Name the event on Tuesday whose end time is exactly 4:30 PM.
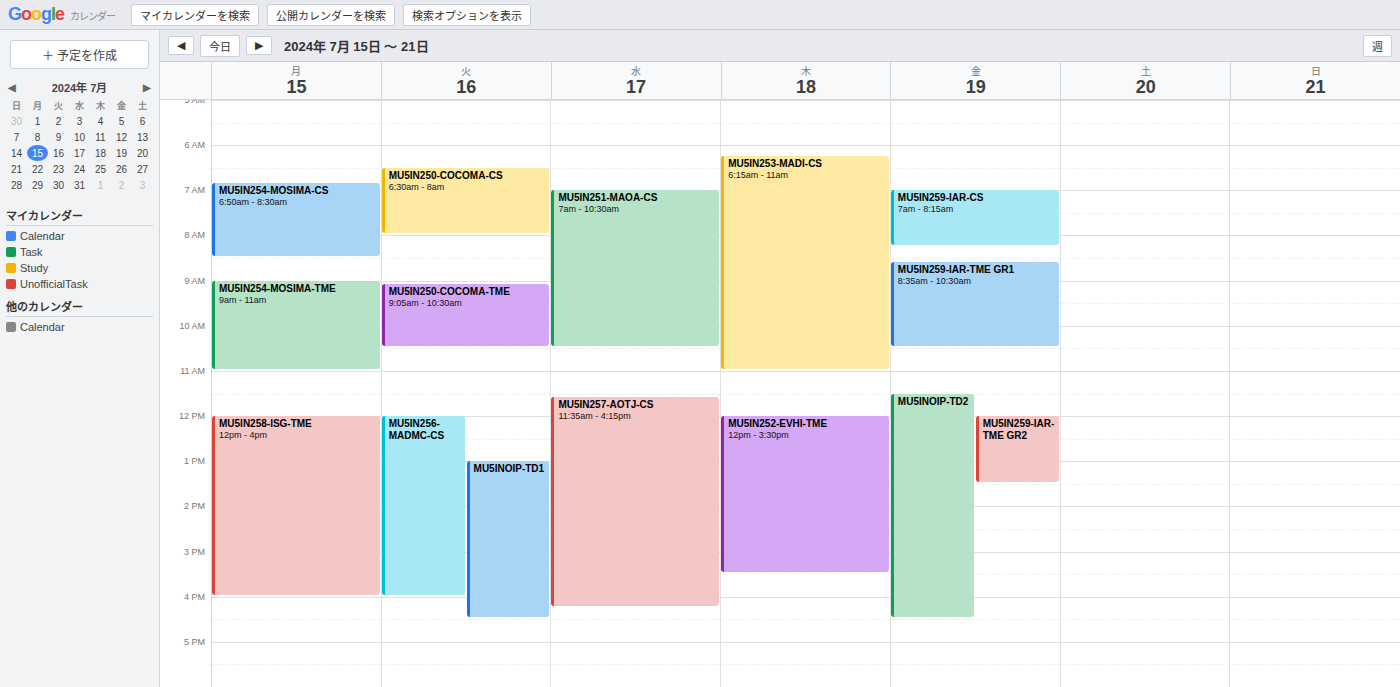
"MU5INOIP-TD1"